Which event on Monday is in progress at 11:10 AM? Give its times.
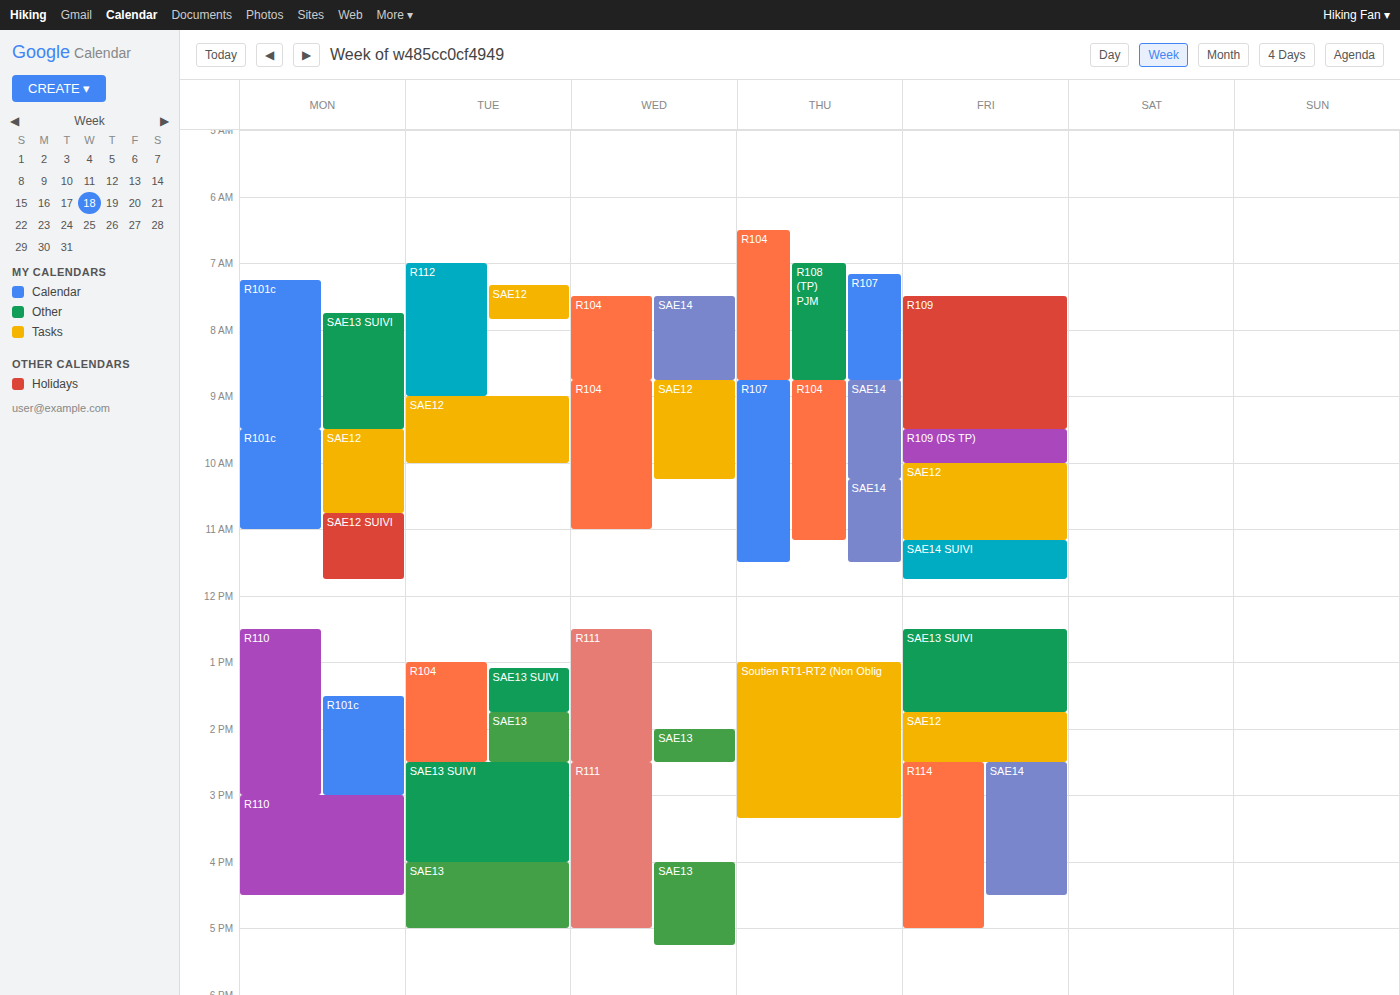
"SAE12 SUIVI", 10:45 AM to 11:45 AM